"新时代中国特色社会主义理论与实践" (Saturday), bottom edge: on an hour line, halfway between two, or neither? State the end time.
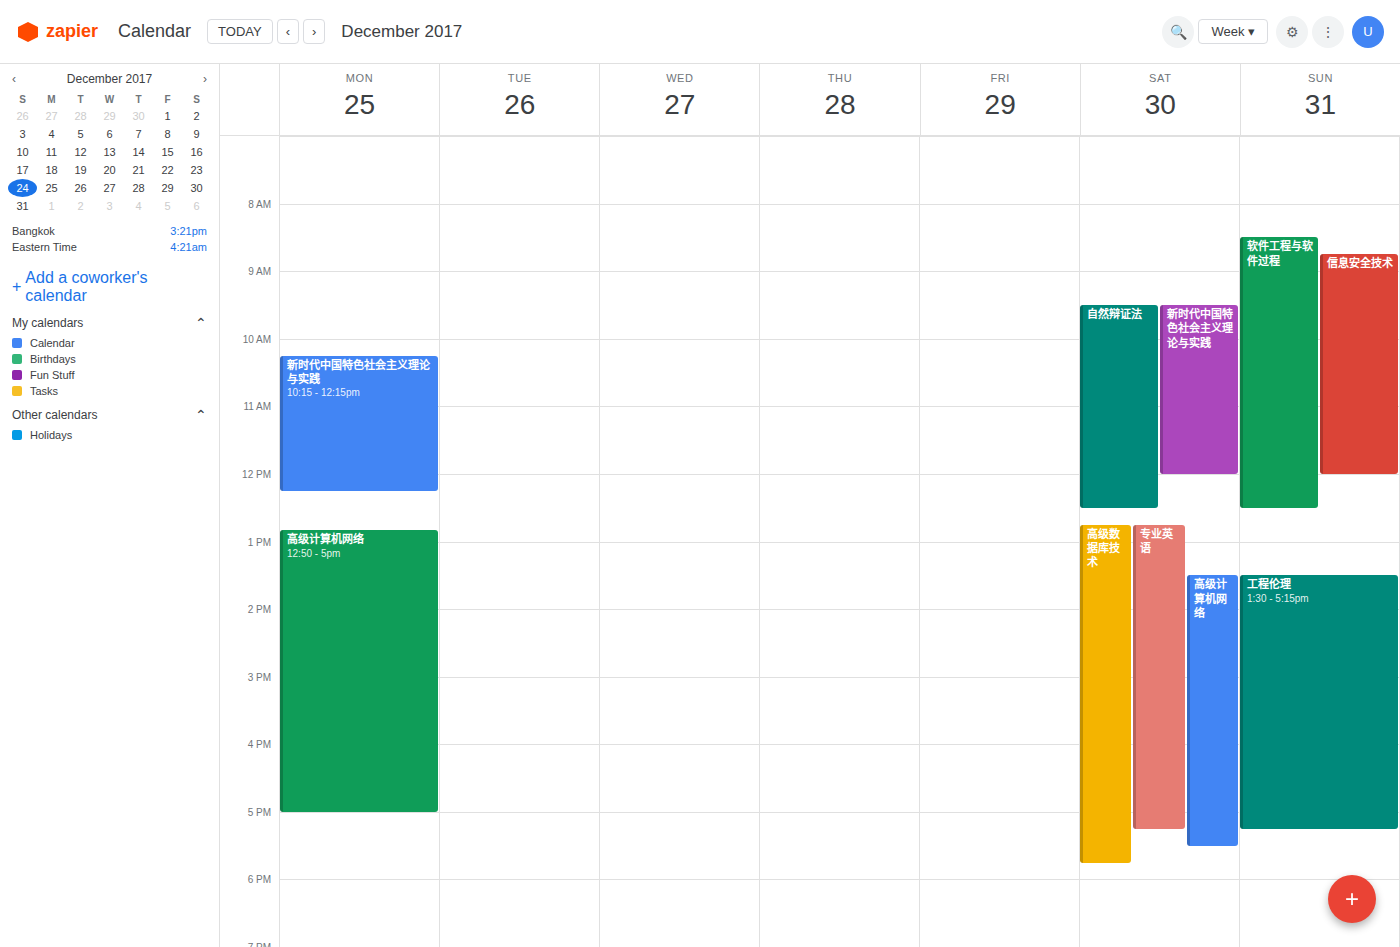
12:00 PM -- exactly on the 12 PM line.